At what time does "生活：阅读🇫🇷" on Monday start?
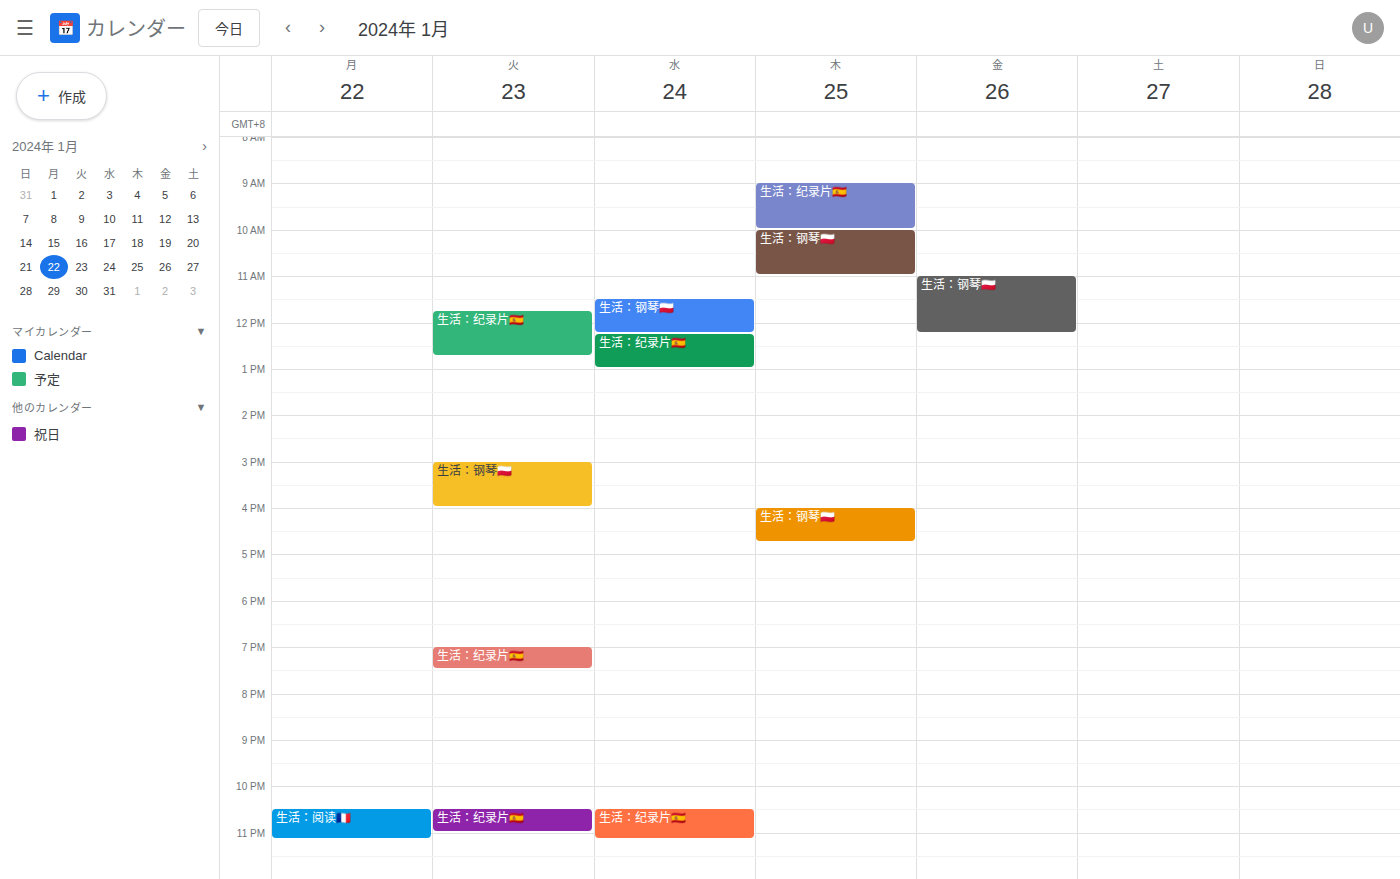
10:30 PM